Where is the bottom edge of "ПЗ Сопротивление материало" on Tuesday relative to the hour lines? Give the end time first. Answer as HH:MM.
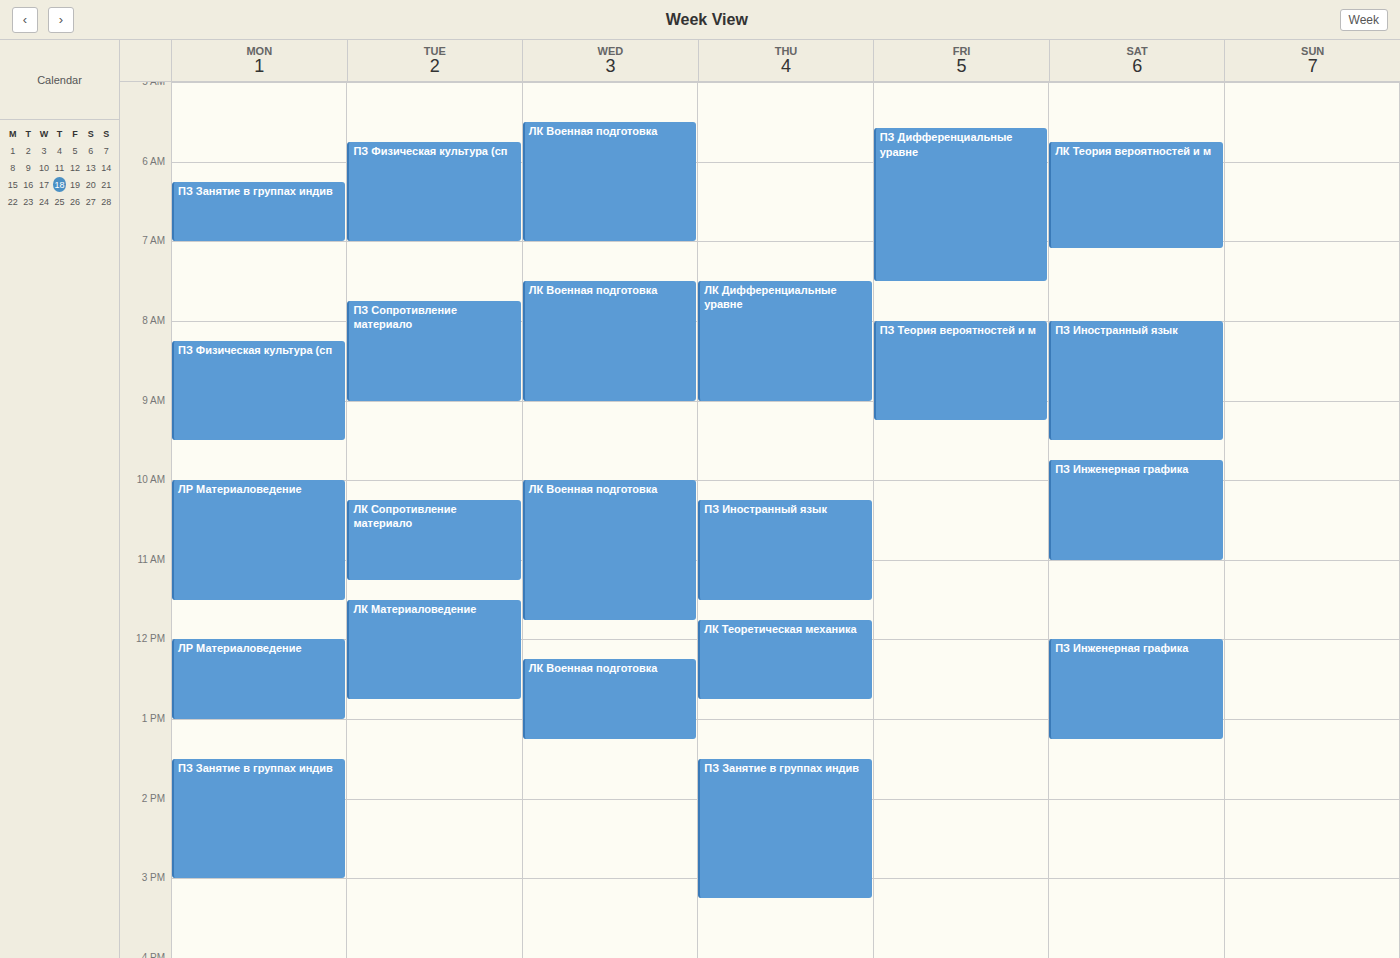
09:00 -- exactly on the 09:00 line.